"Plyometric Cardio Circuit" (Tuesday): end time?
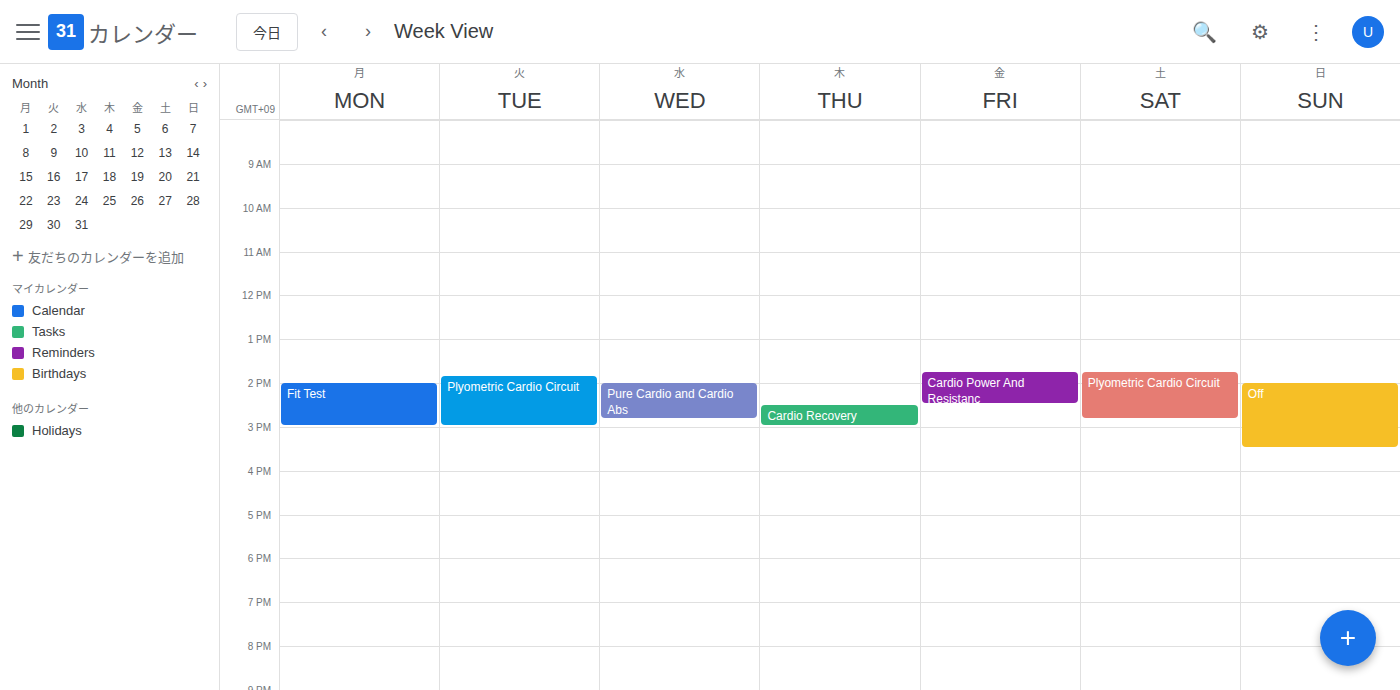
3:00 PM